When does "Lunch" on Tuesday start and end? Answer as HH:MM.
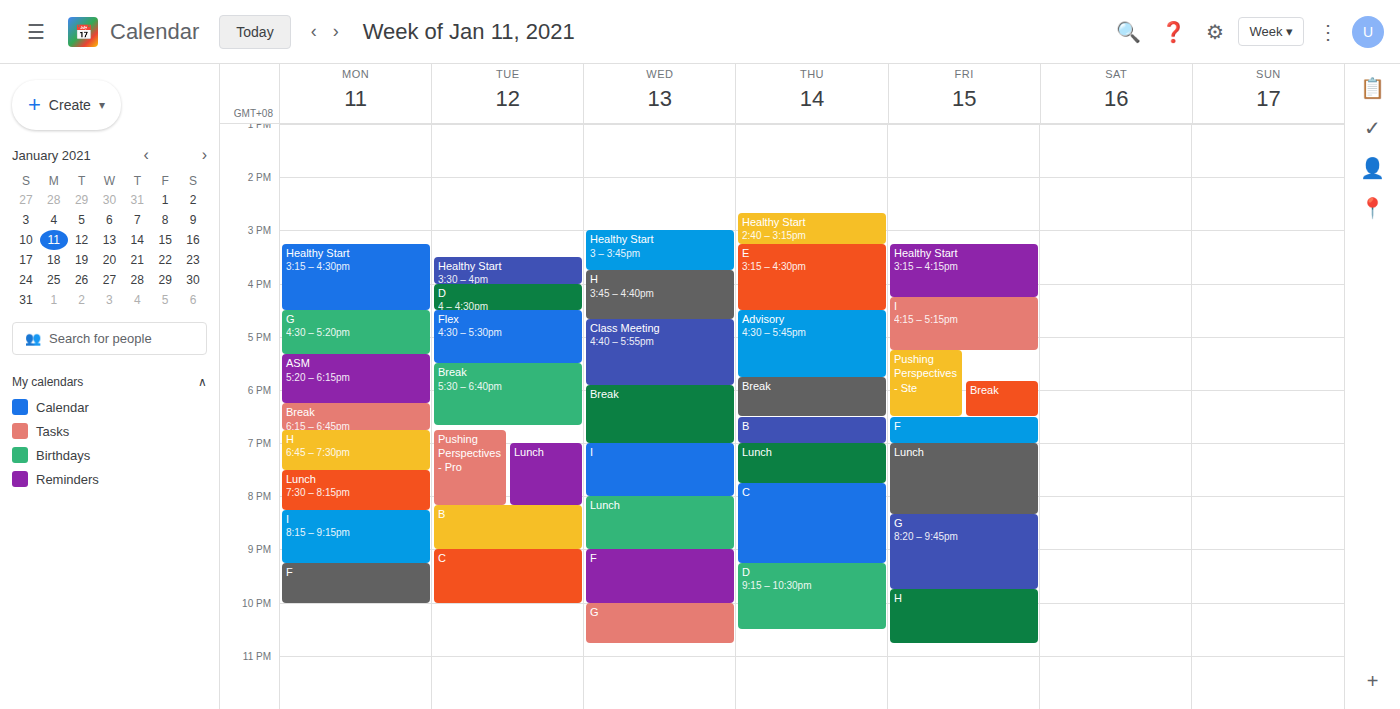
19:00 to 20:10